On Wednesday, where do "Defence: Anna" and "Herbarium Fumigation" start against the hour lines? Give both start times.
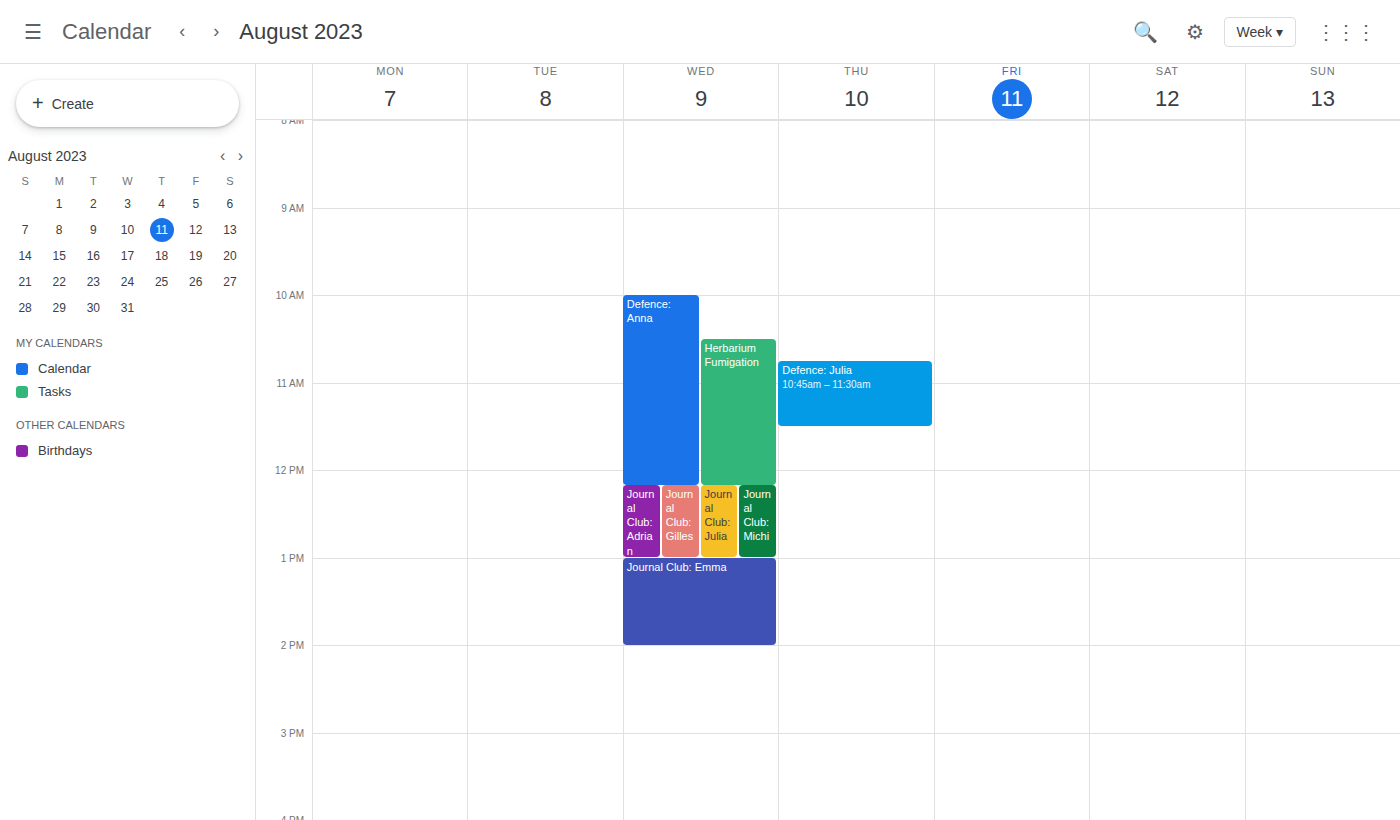
"Defence: Anna": 10:00 AM, exactly on the 10 AM line. "Herbarium Fumigation": 10:30 AM, halfway between the 10 AM and 11 AM lines.